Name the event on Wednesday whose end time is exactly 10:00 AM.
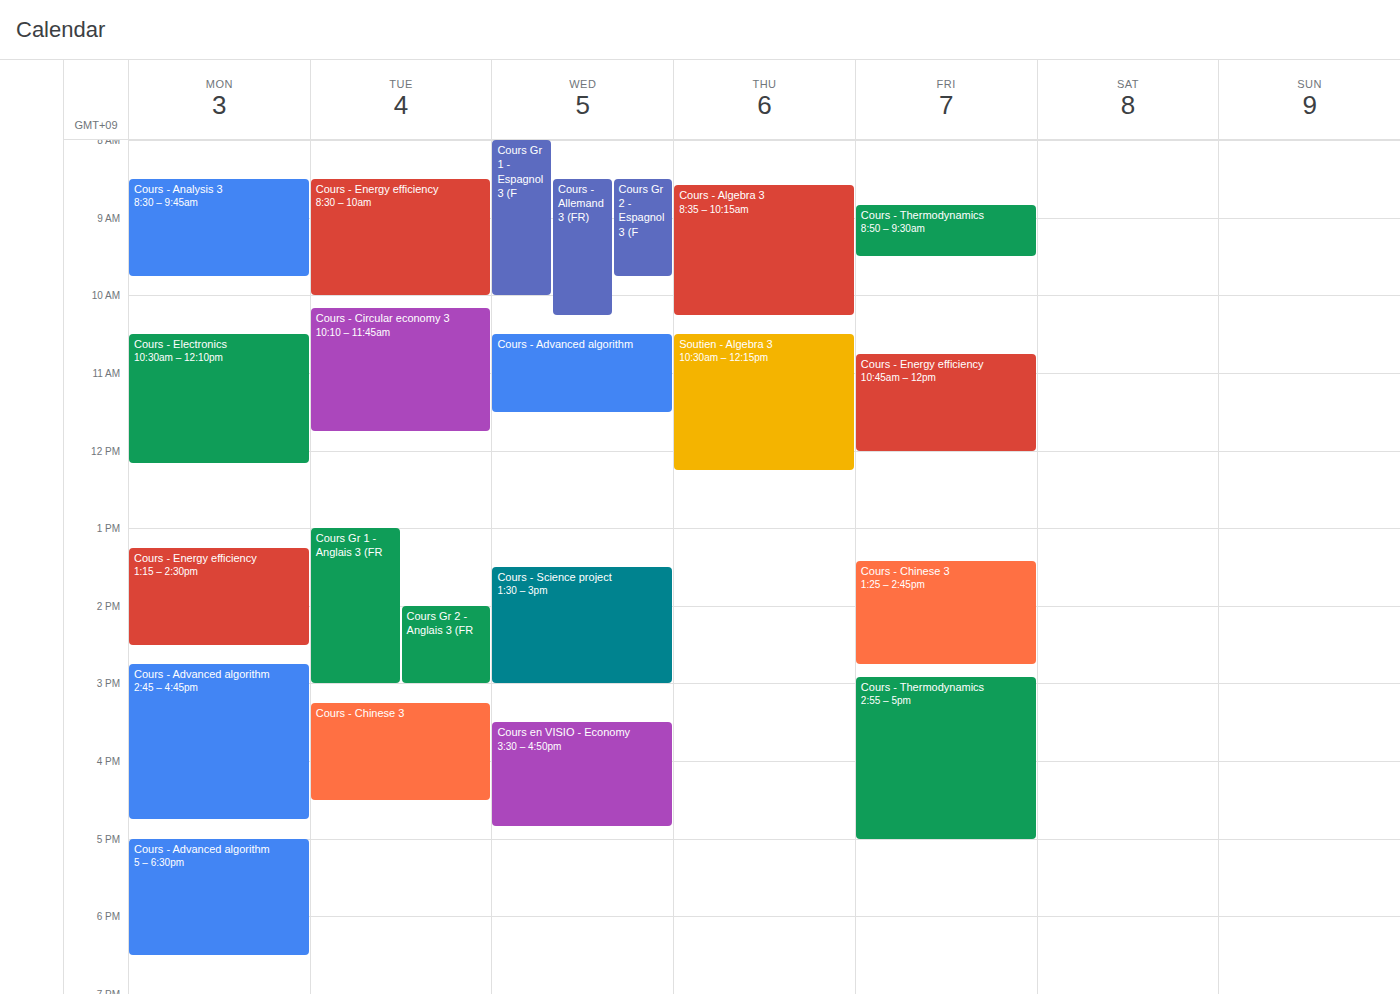
"Cours Gr 1 - Espagnol 3 (F"